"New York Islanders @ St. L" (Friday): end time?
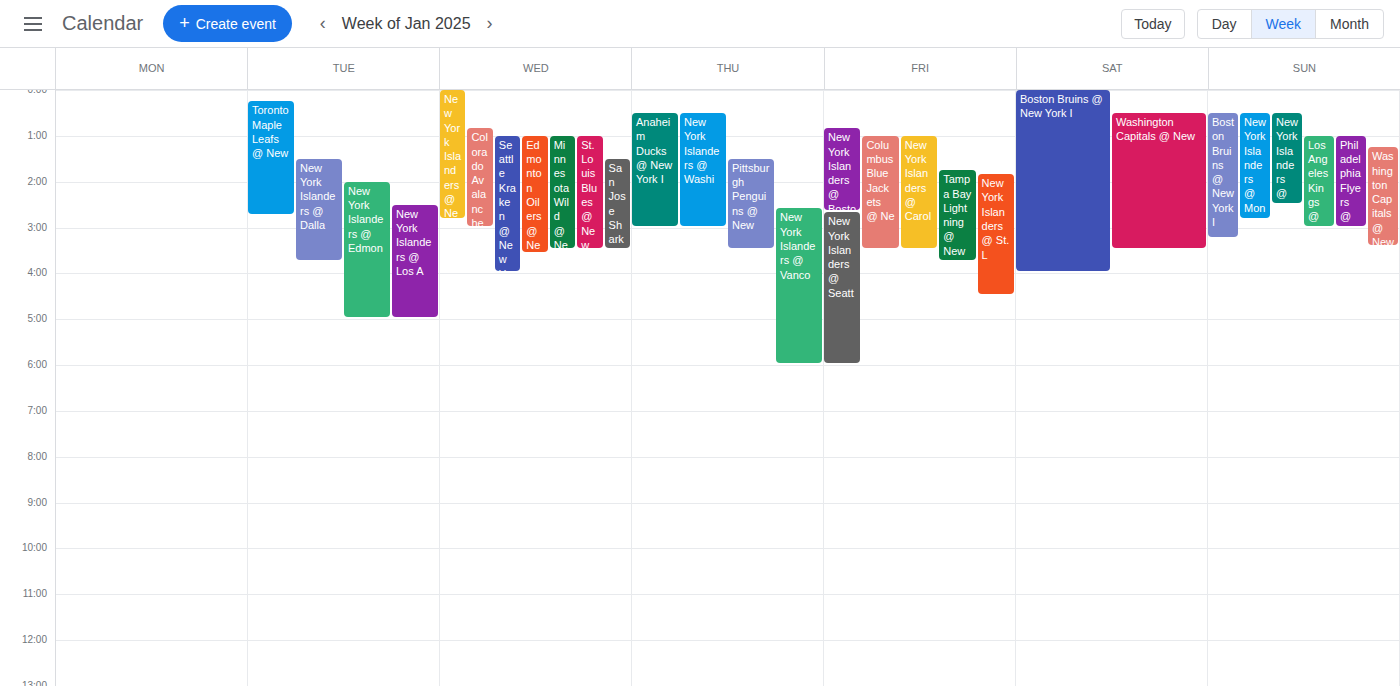
4:30 AM